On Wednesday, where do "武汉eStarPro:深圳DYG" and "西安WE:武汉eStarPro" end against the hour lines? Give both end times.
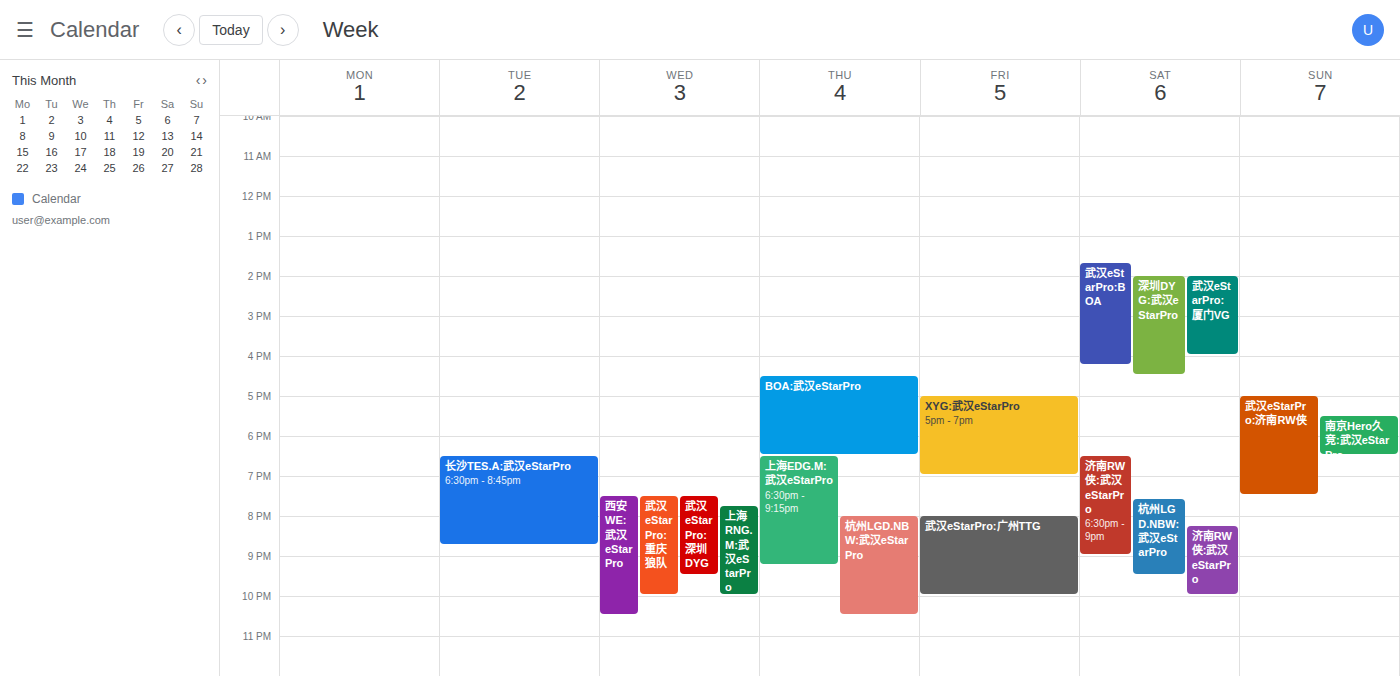
"武汉eStarPro:深圳DYG": 21:30, halfway between the 21:00 and 22:00 lines. "西安WE:武汉eStarPro": 22:30, halfway between the 22:00 and 23:00 lines.